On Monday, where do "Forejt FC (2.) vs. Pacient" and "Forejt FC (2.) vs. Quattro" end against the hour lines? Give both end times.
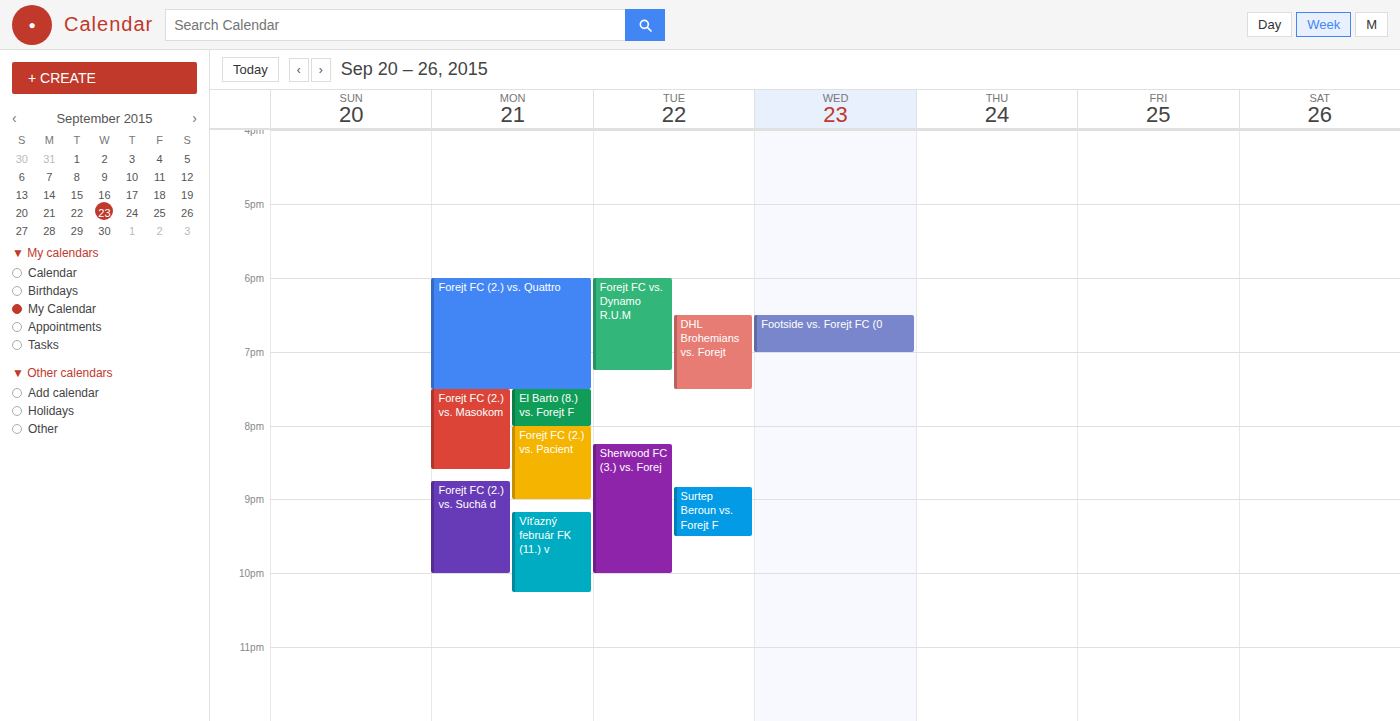
"Forejt FC (2.) vs. Pacient": 9:00 PM, exactly on the 9 PM line. "Forejt FC (2.) vs. Quattro": 7:30 PM, halfway between the 7 PM and 8 PM lines.